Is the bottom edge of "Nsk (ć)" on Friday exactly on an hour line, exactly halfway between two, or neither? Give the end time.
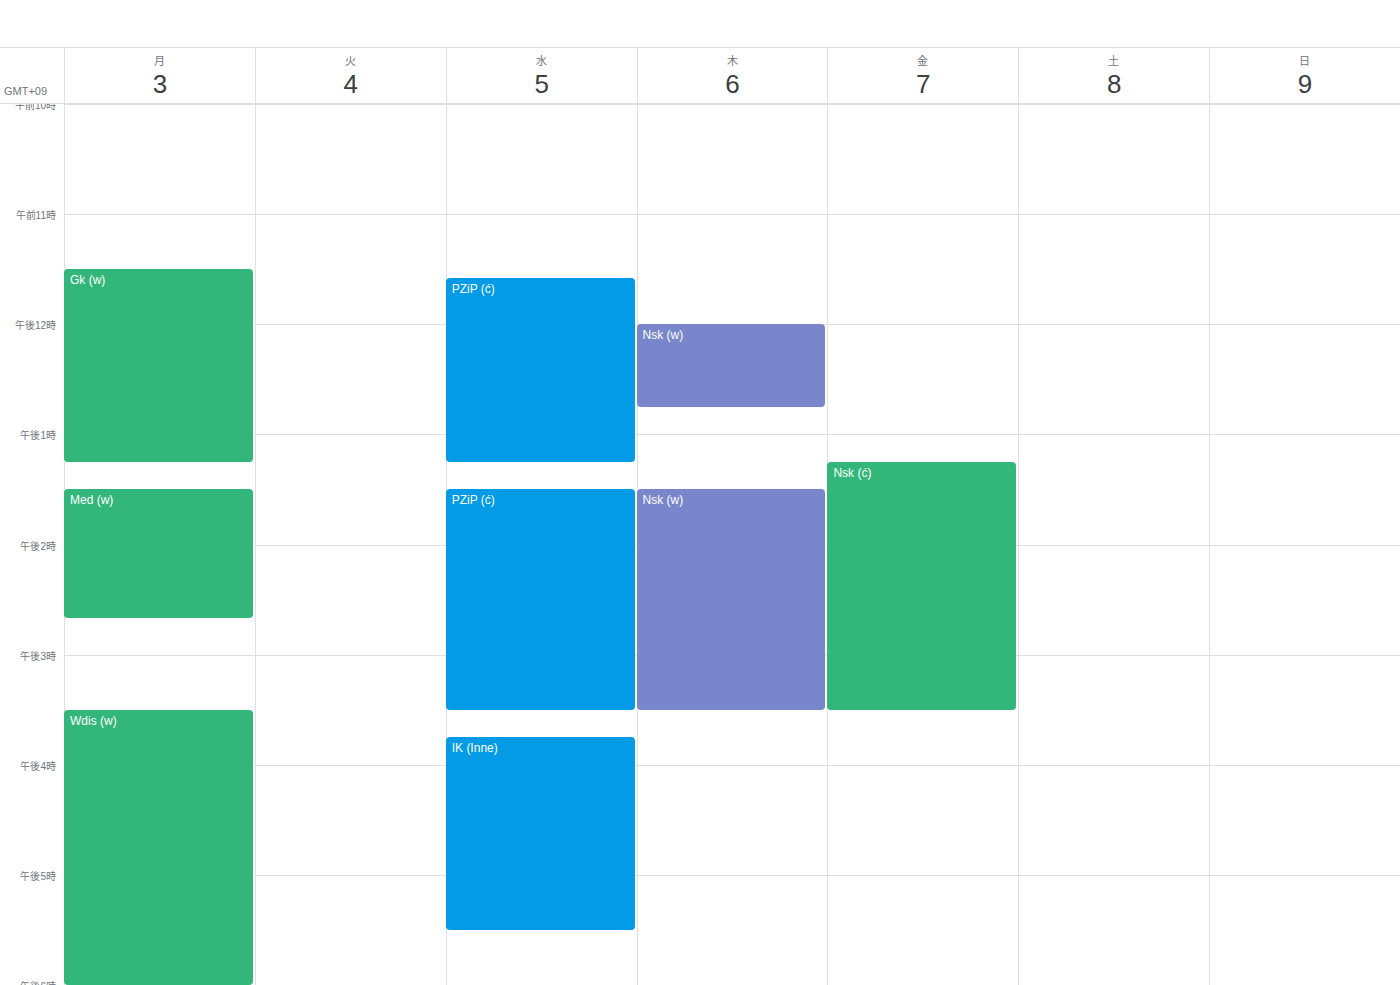
3:30 PM -- halfway between the 3 PM and 4 PM lines.